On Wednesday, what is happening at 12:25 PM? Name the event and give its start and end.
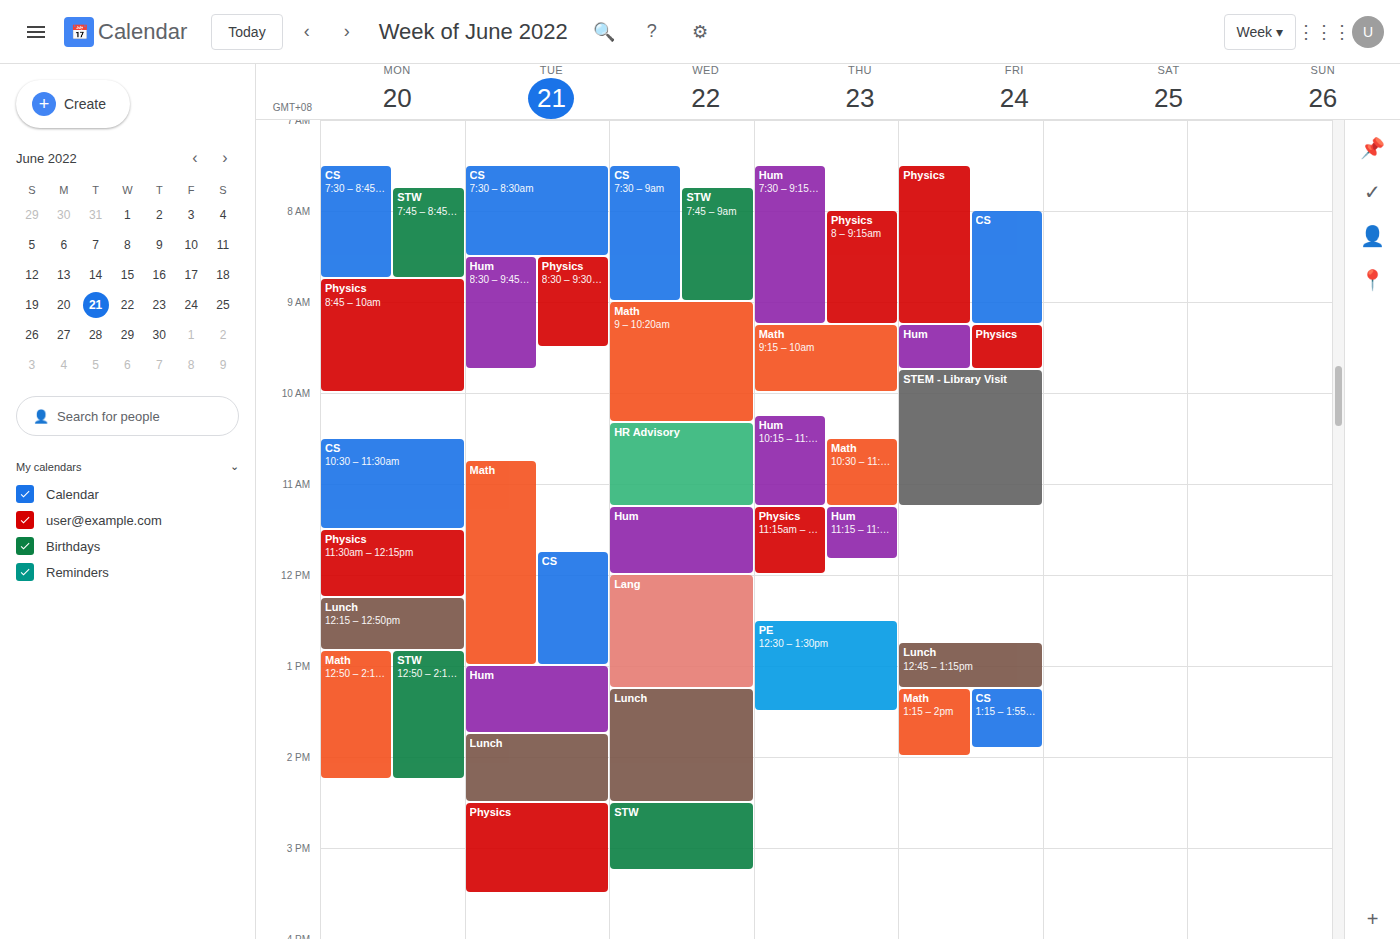
"Lang", 12:00 PM to 1:15 PM